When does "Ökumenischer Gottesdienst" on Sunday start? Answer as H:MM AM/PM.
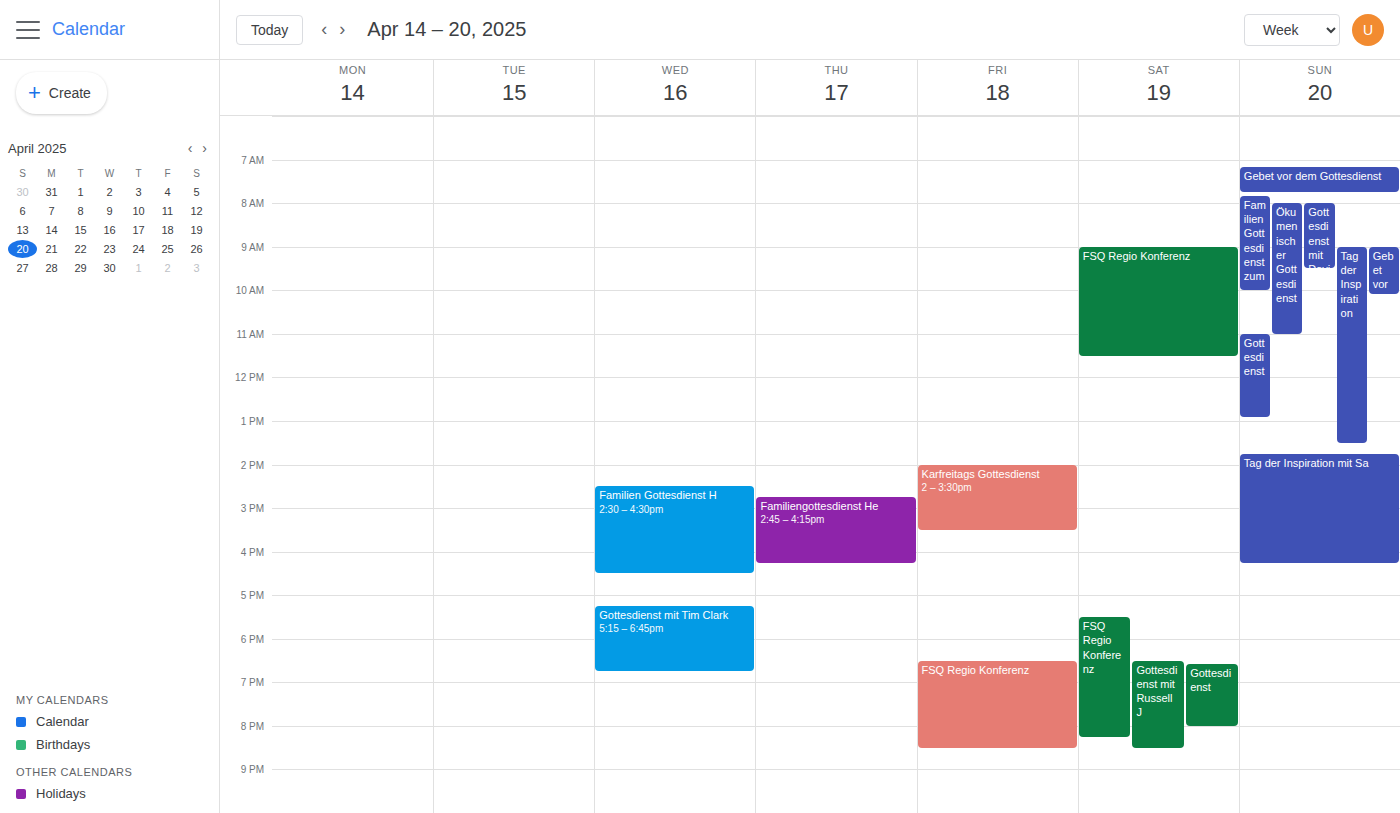
8:00 AM